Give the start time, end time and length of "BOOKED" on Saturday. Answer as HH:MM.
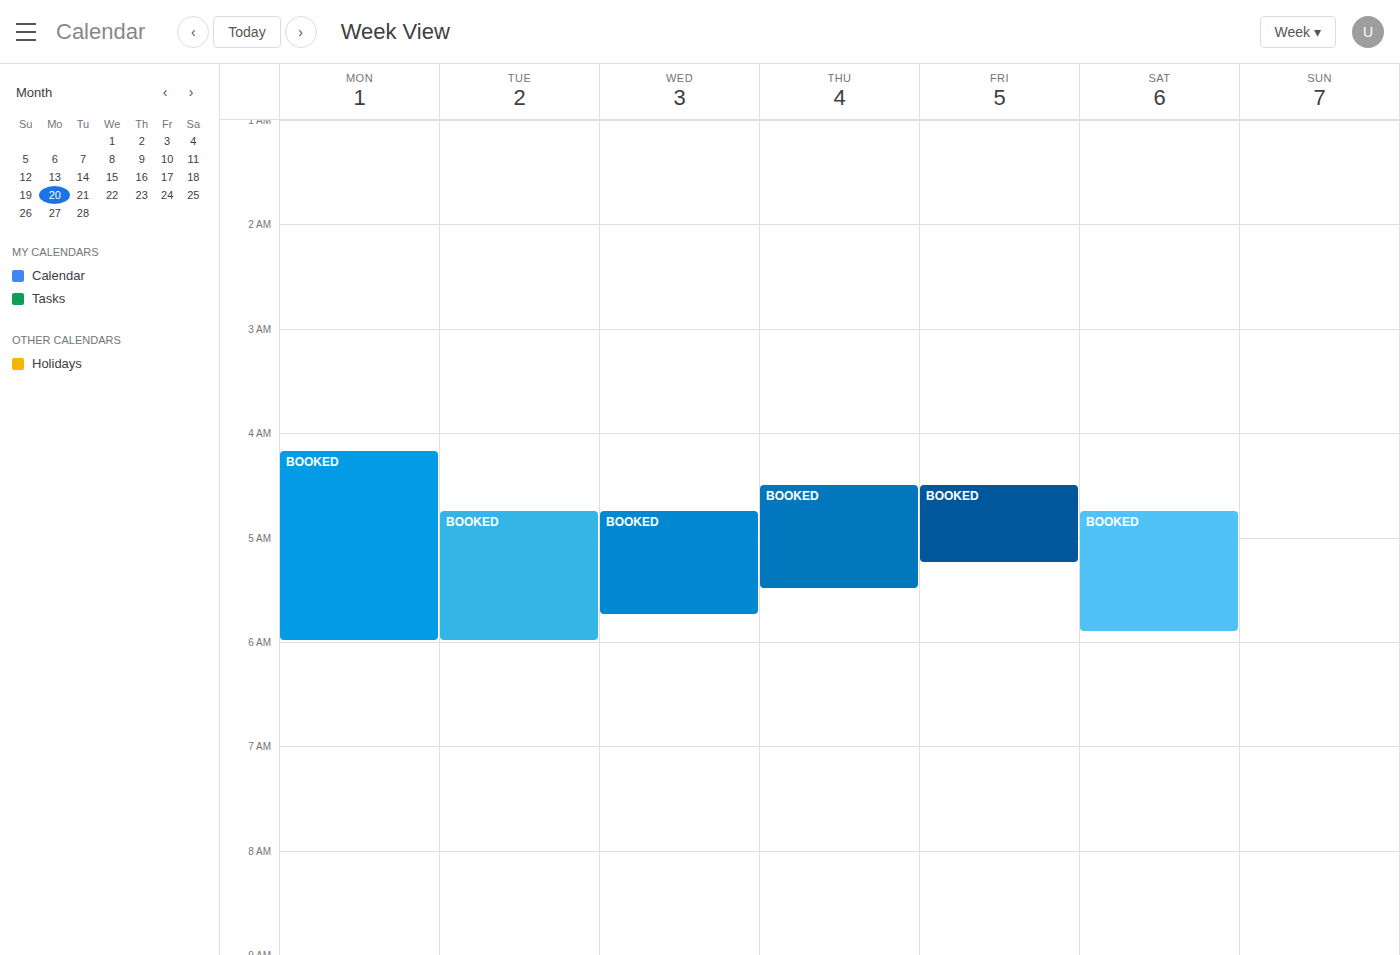
04:45 to 05:55, 1 hour 10 minutes